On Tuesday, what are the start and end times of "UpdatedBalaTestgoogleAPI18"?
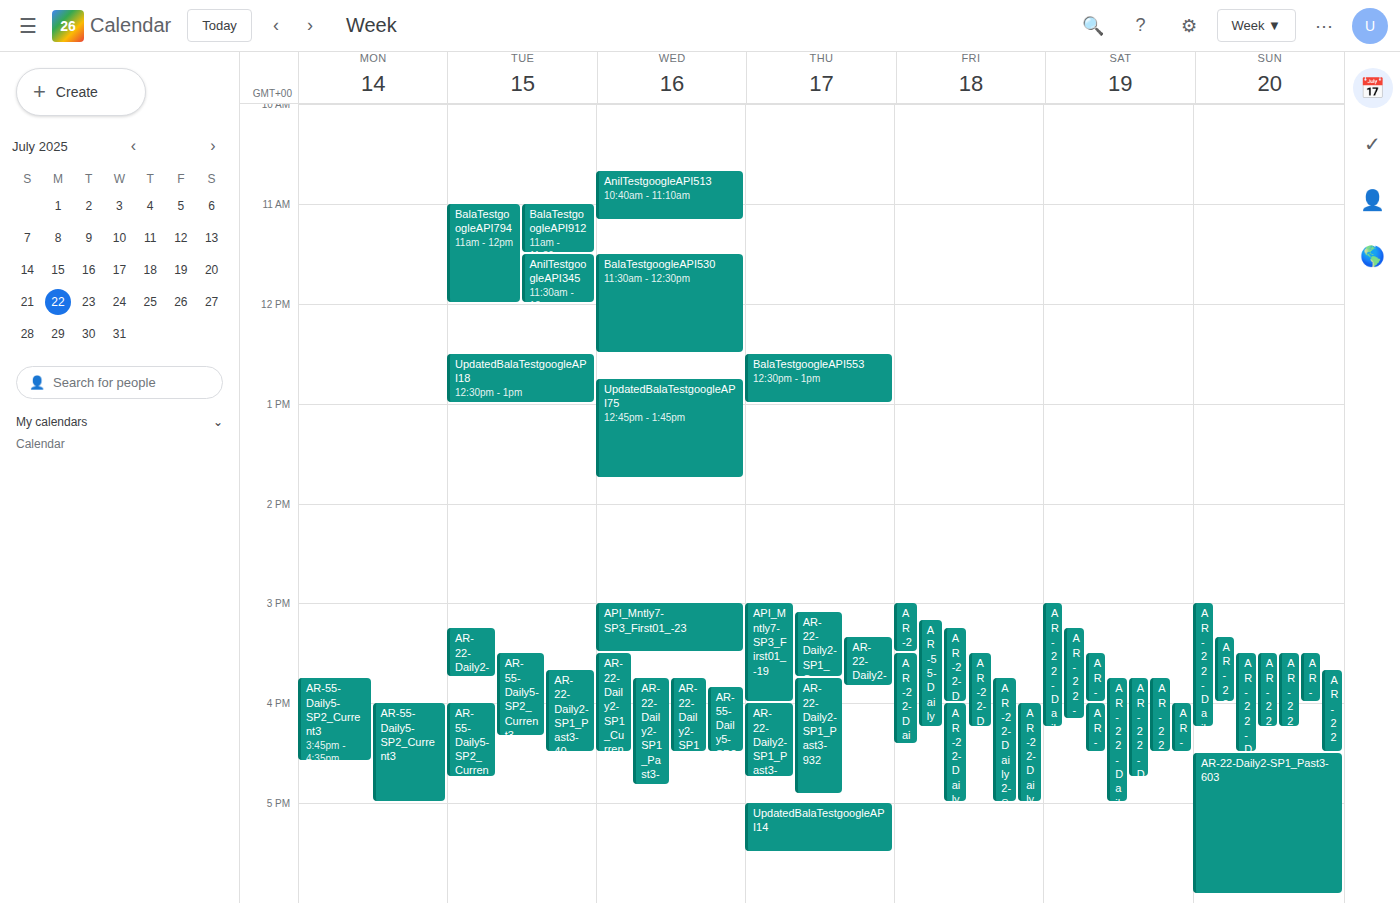
12:30 to 13:00